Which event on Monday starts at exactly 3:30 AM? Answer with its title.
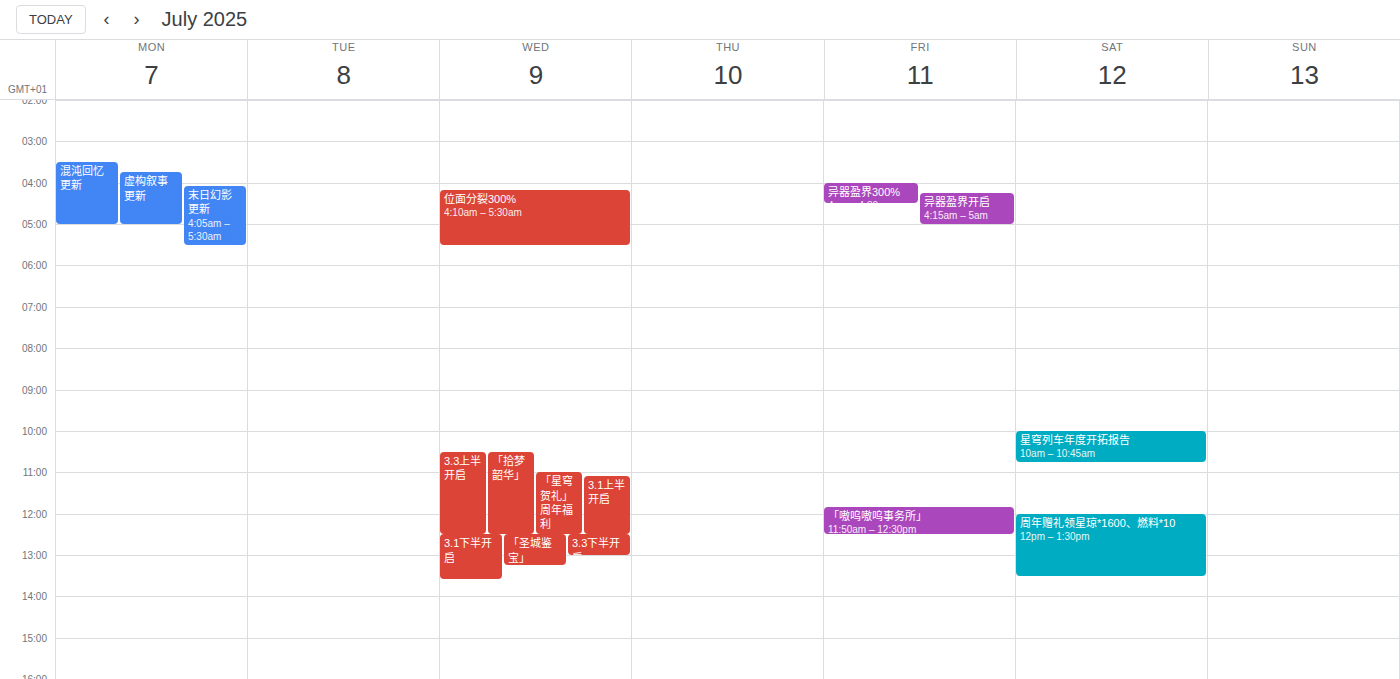
"混沌回忆更新"